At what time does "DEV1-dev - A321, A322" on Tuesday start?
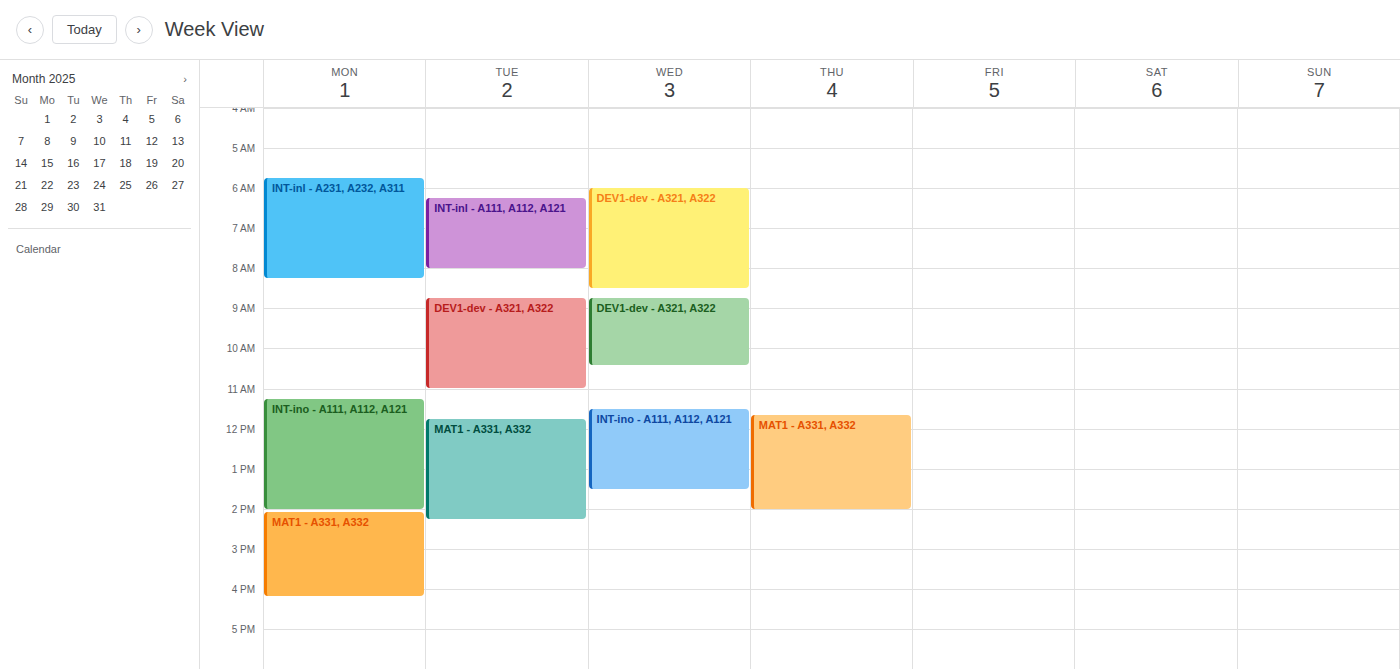
8:45 AM